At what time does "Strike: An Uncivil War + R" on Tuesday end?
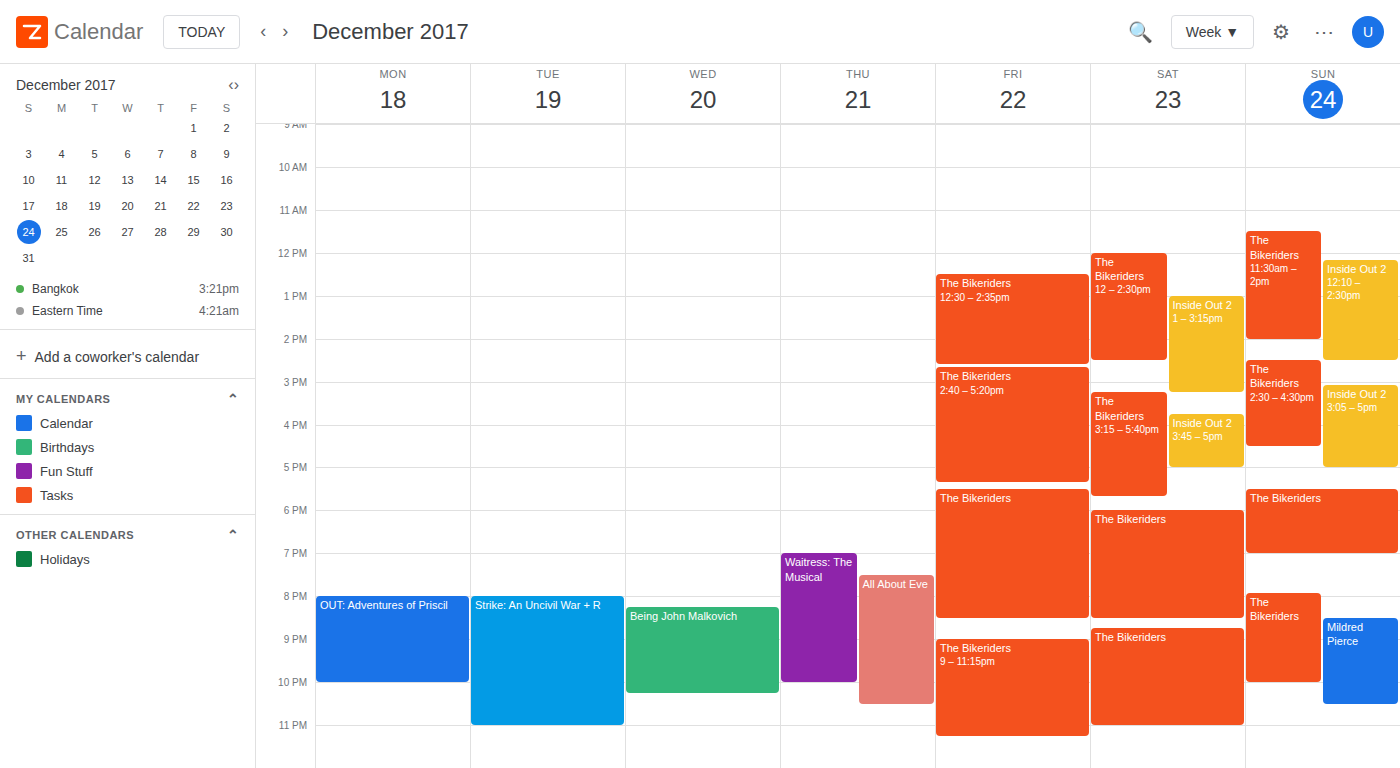
11:00 PM